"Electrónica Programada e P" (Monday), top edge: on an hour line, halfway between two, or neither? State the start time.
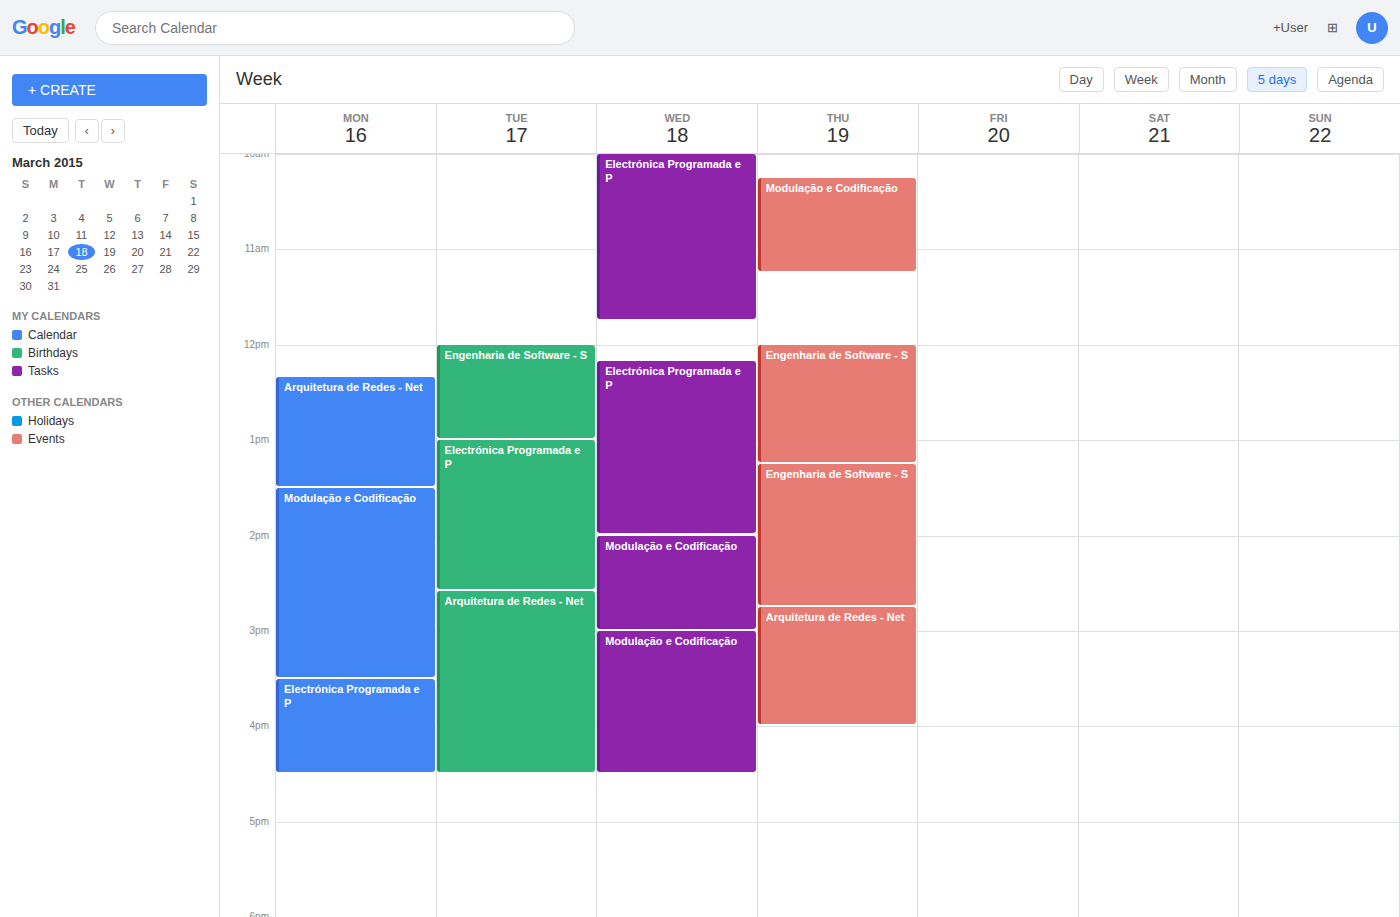
3:30 PM -- halfway between the 3 PM and 4 PM lines.